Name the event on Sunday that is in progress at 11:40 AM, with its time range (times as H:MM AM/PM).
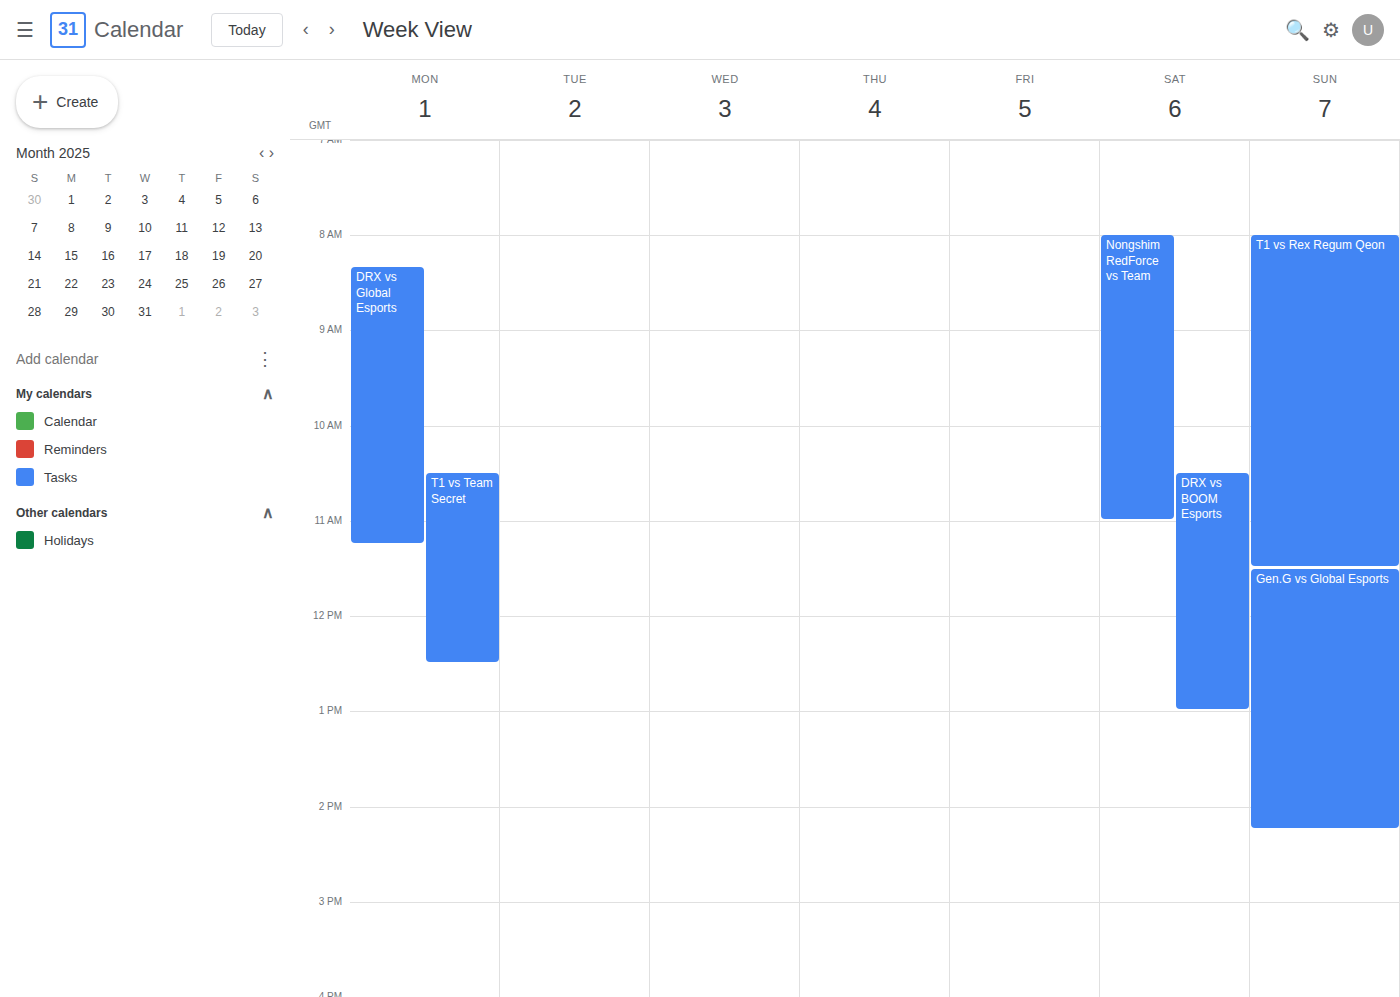
"Gen.G vs Global Esports", 11:30 AM to 2:15 PM